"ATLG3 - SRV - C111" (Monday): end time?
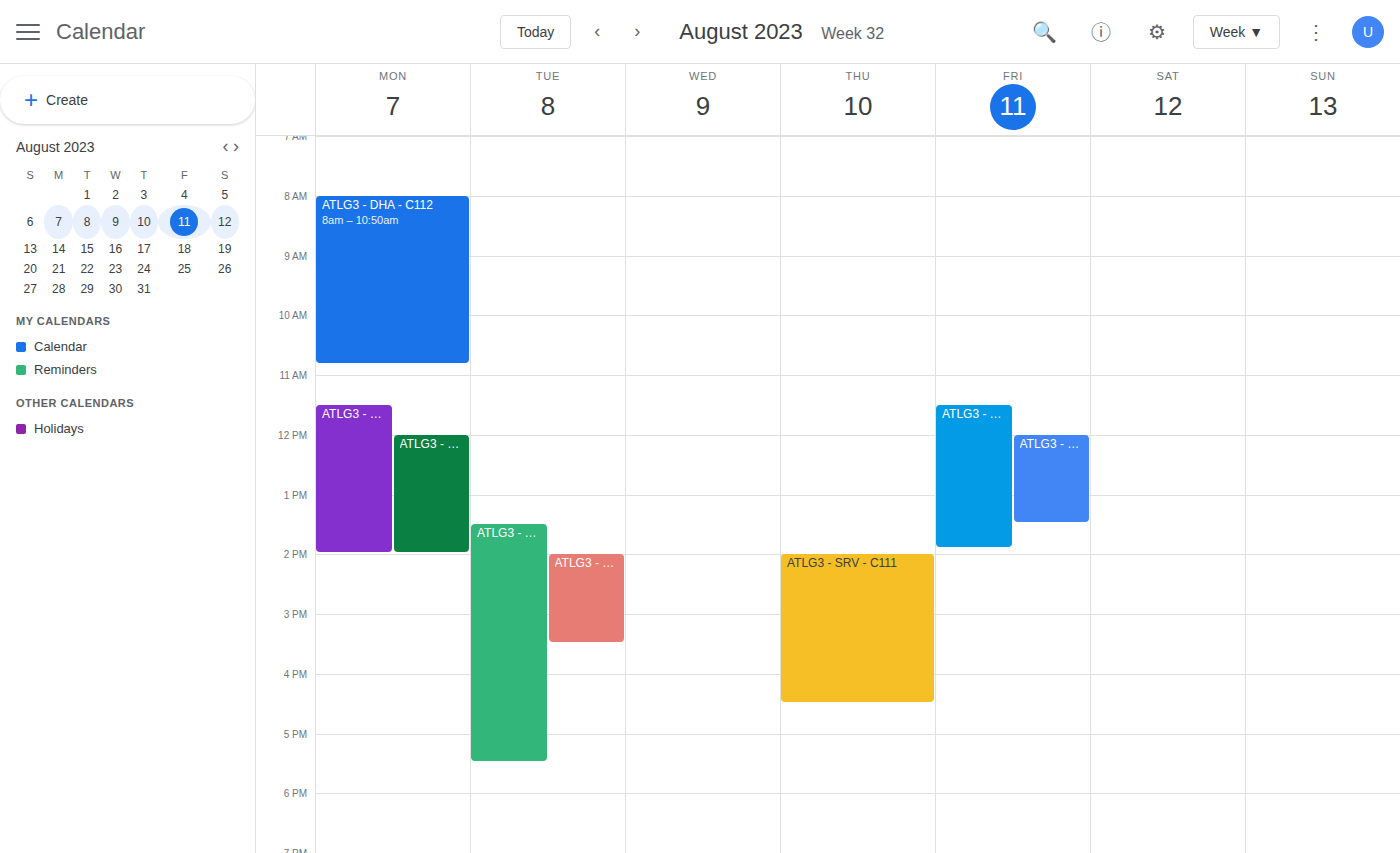
2:00 PM